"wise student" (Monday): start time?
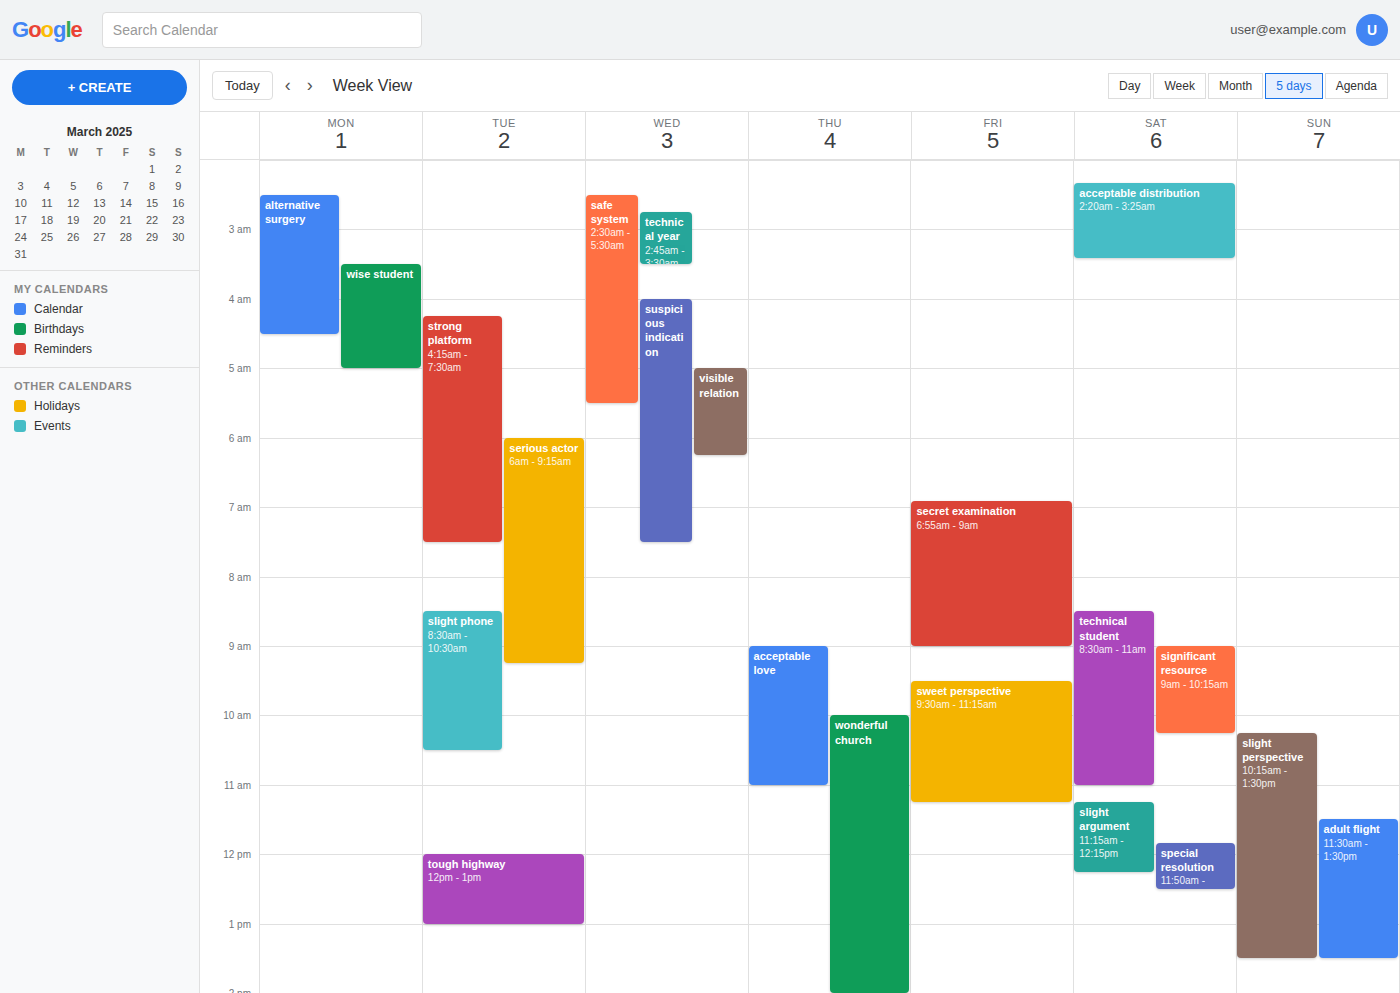
3:30 AM